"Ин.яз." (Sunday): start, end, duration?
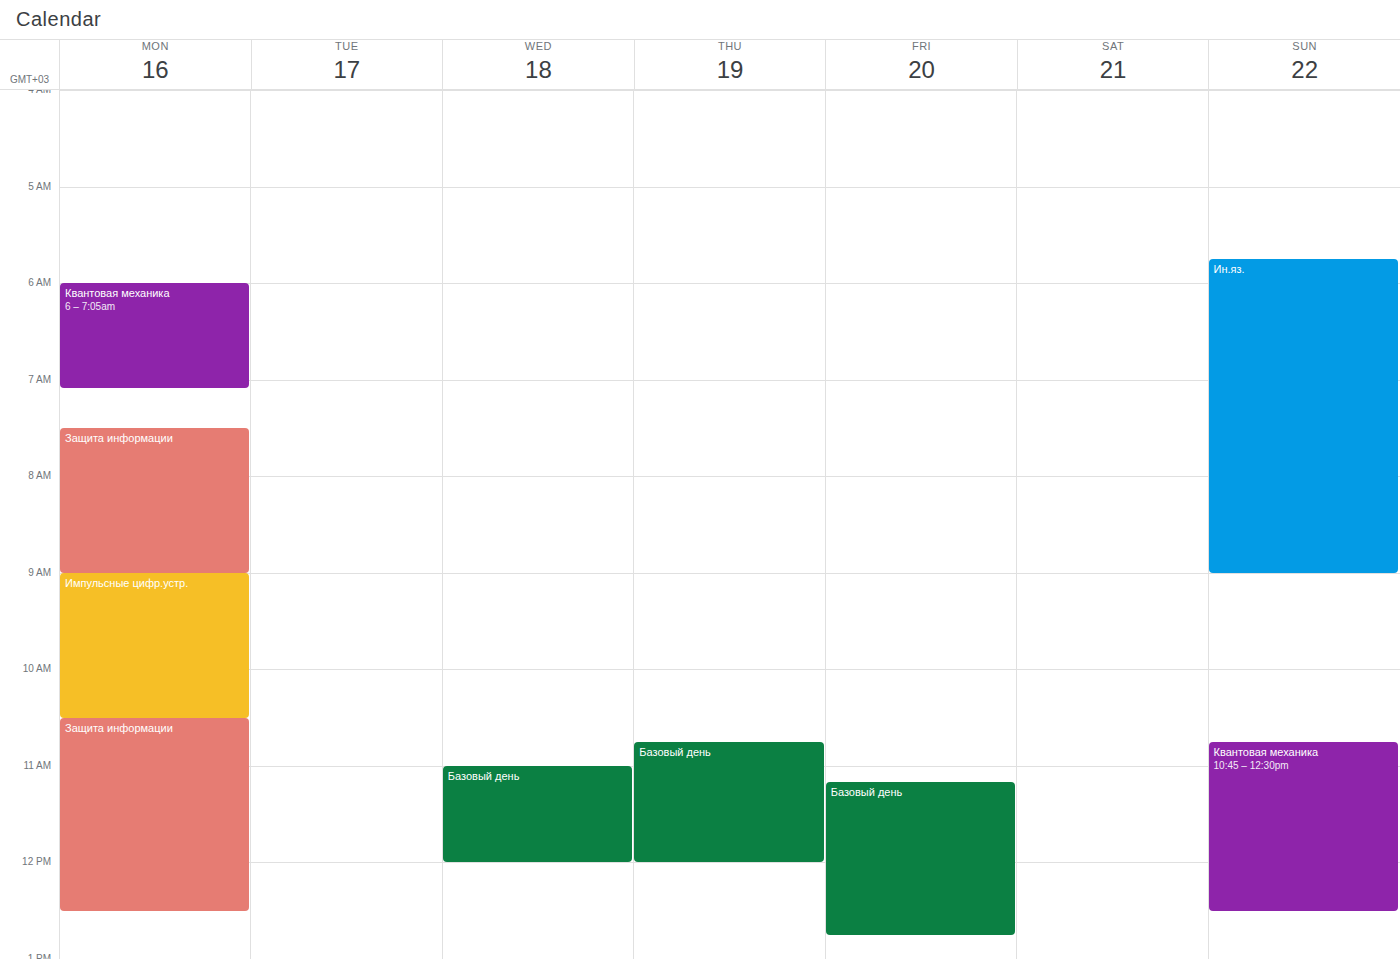
5:45 AM to 9:00 AM, 3 hours 15 minutes